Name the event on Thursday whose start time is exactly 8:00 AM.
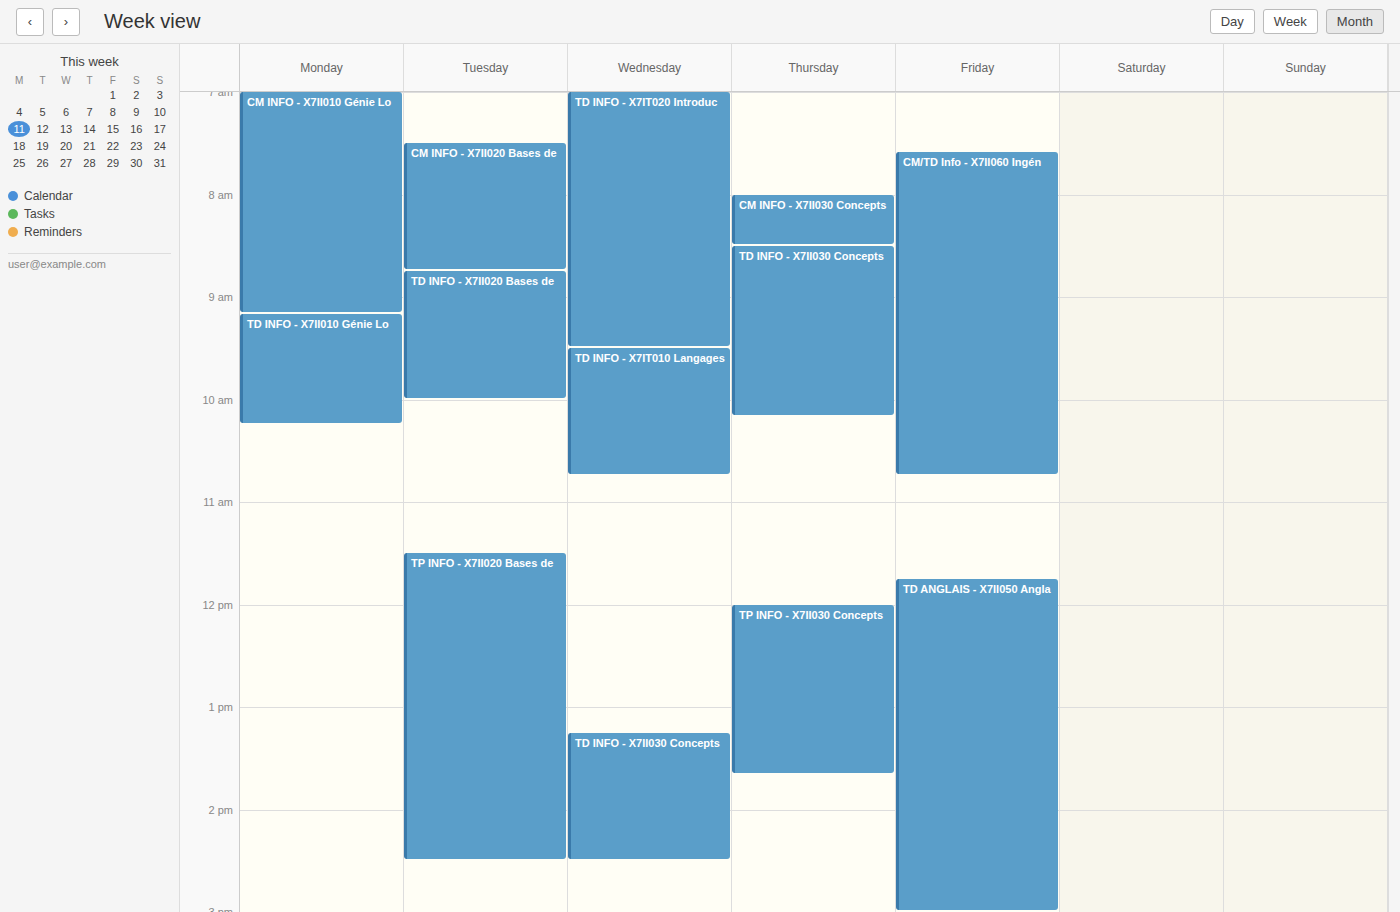
"CM INFO - X7II030 Concepts"